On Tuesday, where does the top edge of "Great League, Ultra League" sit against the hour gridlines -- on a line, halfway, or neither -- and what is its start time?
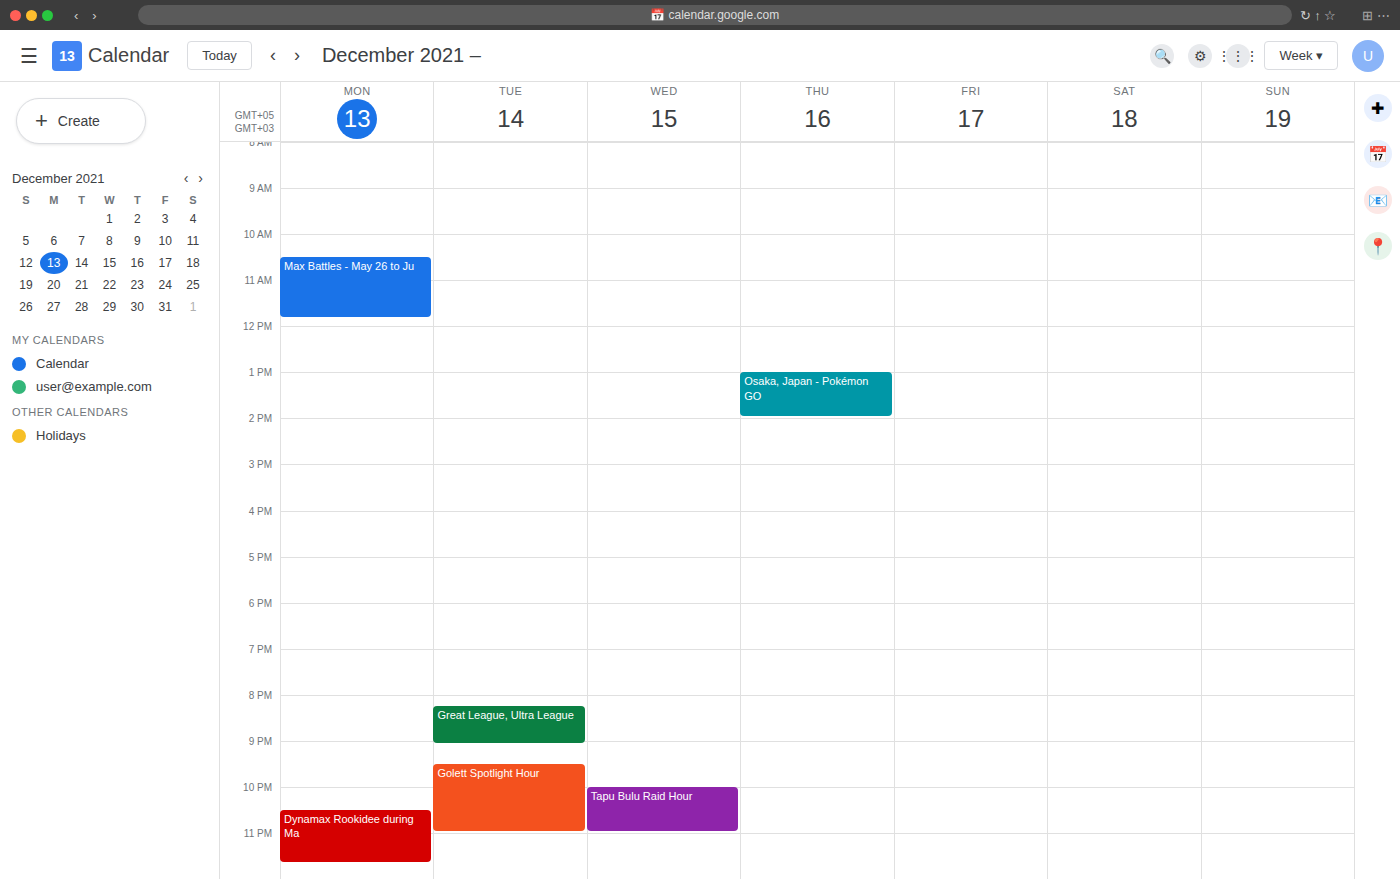
20:15 -- neither: a quarter of the way from the 20:00 line to the 21:00 line.